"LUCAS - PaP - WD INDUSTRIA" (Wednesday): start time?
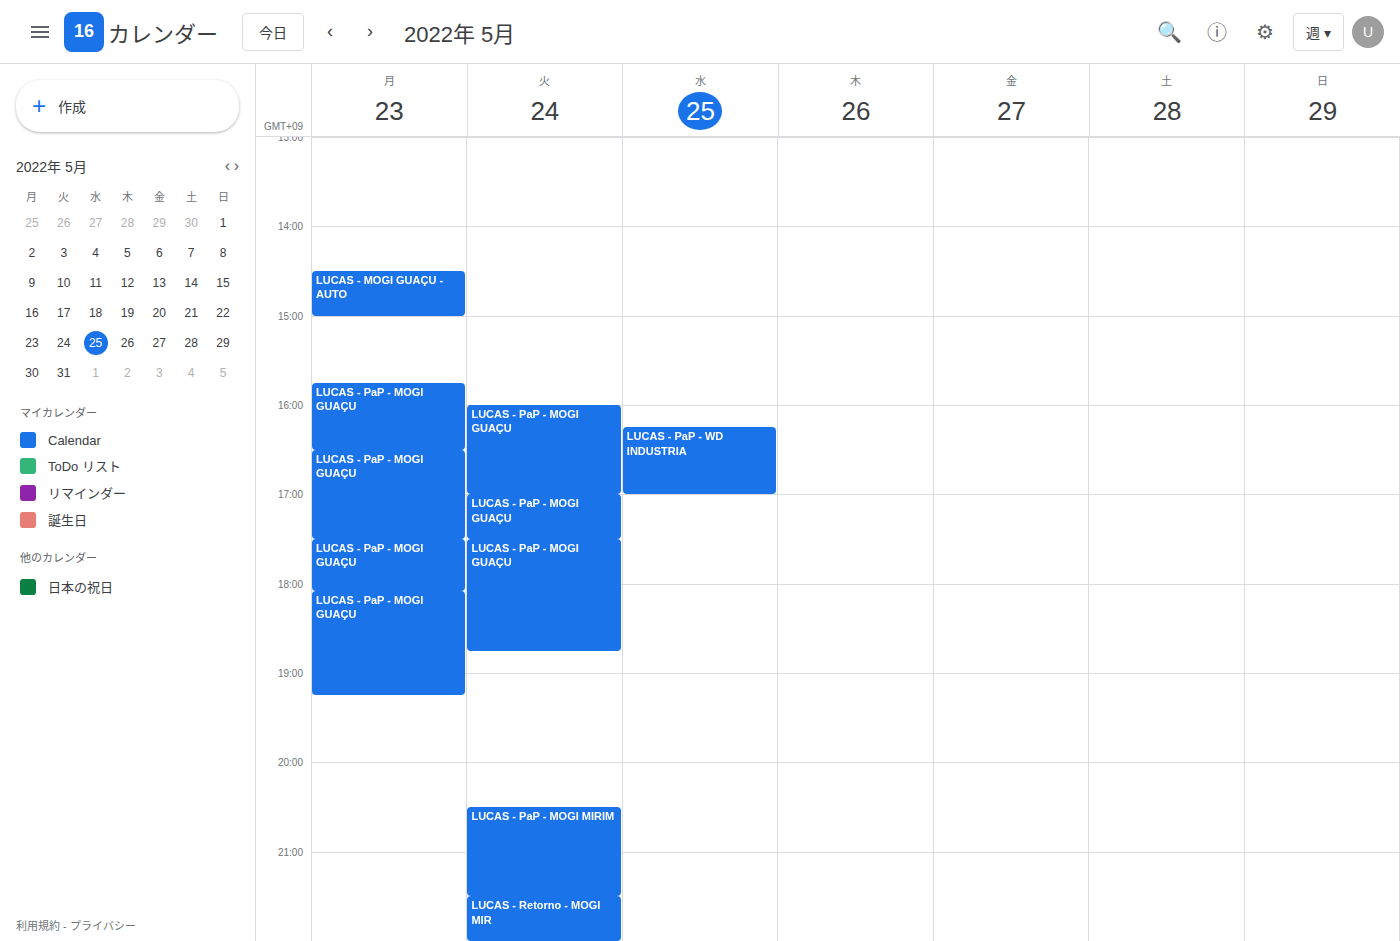
16:15